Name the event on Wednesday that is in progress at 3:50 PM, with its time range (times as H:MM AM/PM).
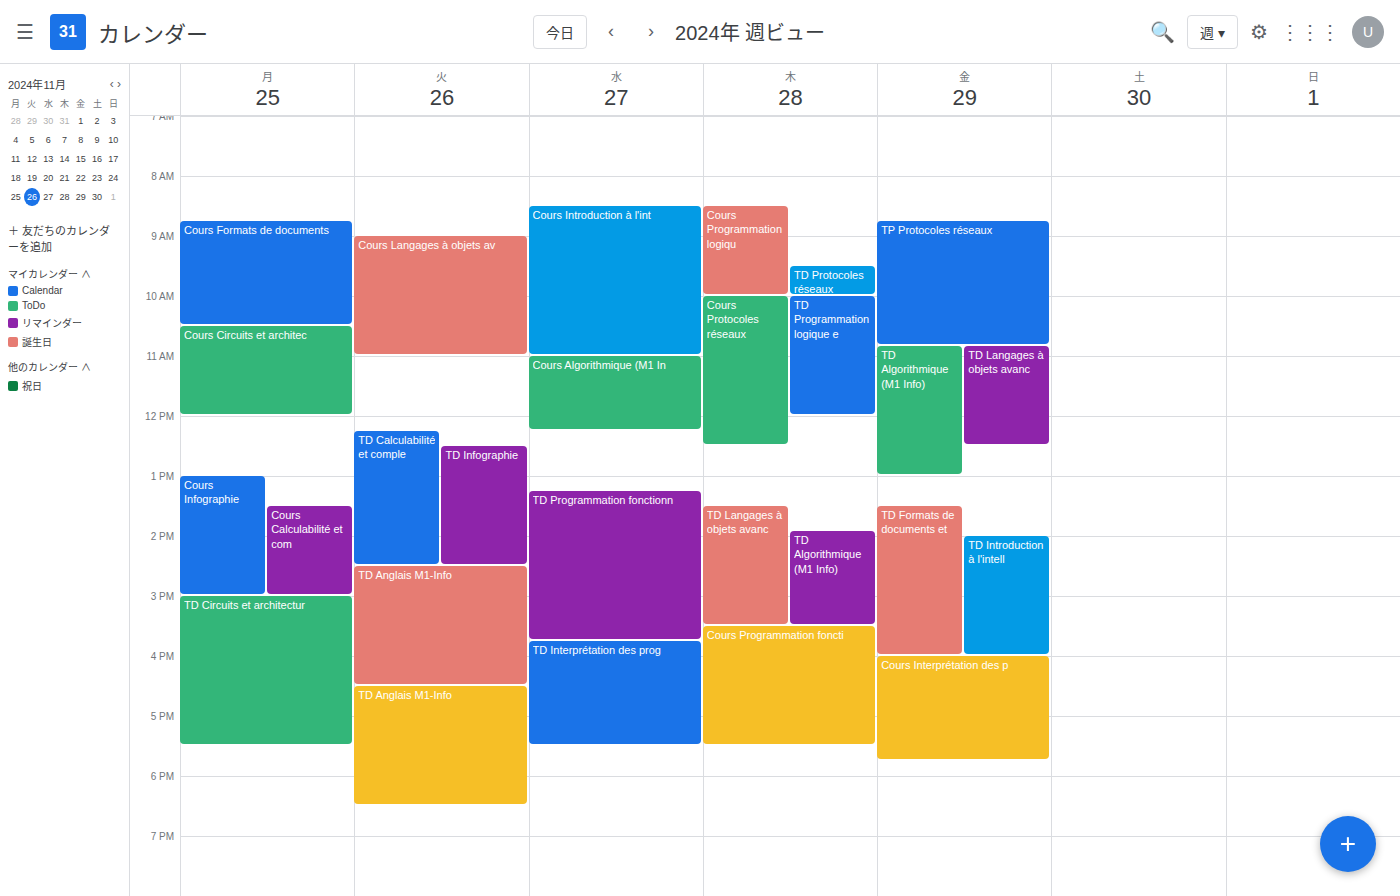
"TD Interprétation des prog", 3:45 PM to 5:30 PM